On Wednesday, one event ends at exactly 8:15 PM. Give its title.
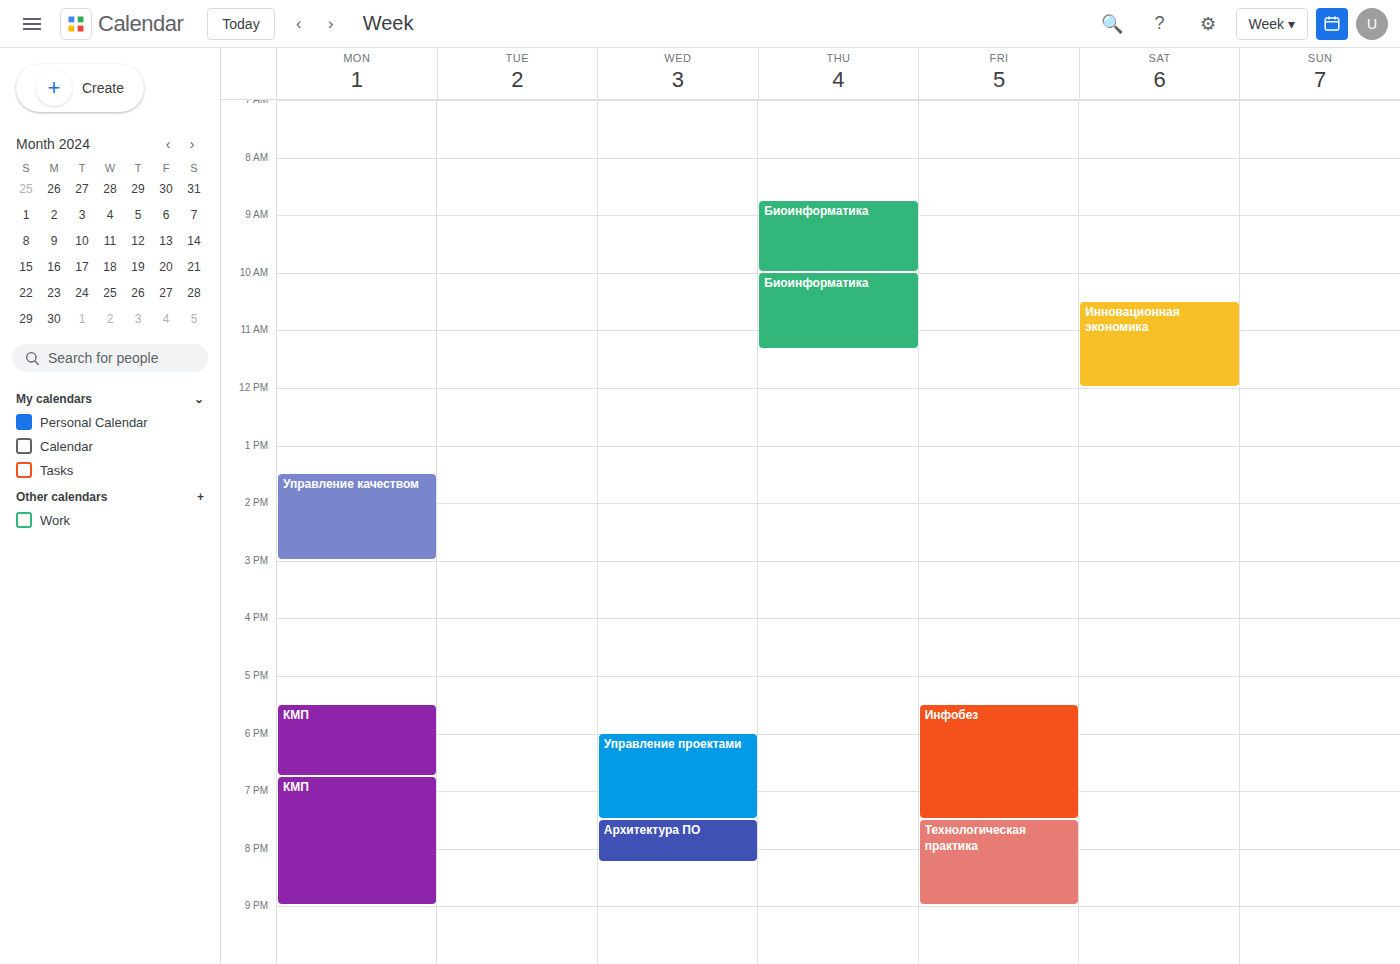
"Архитектура ПО"